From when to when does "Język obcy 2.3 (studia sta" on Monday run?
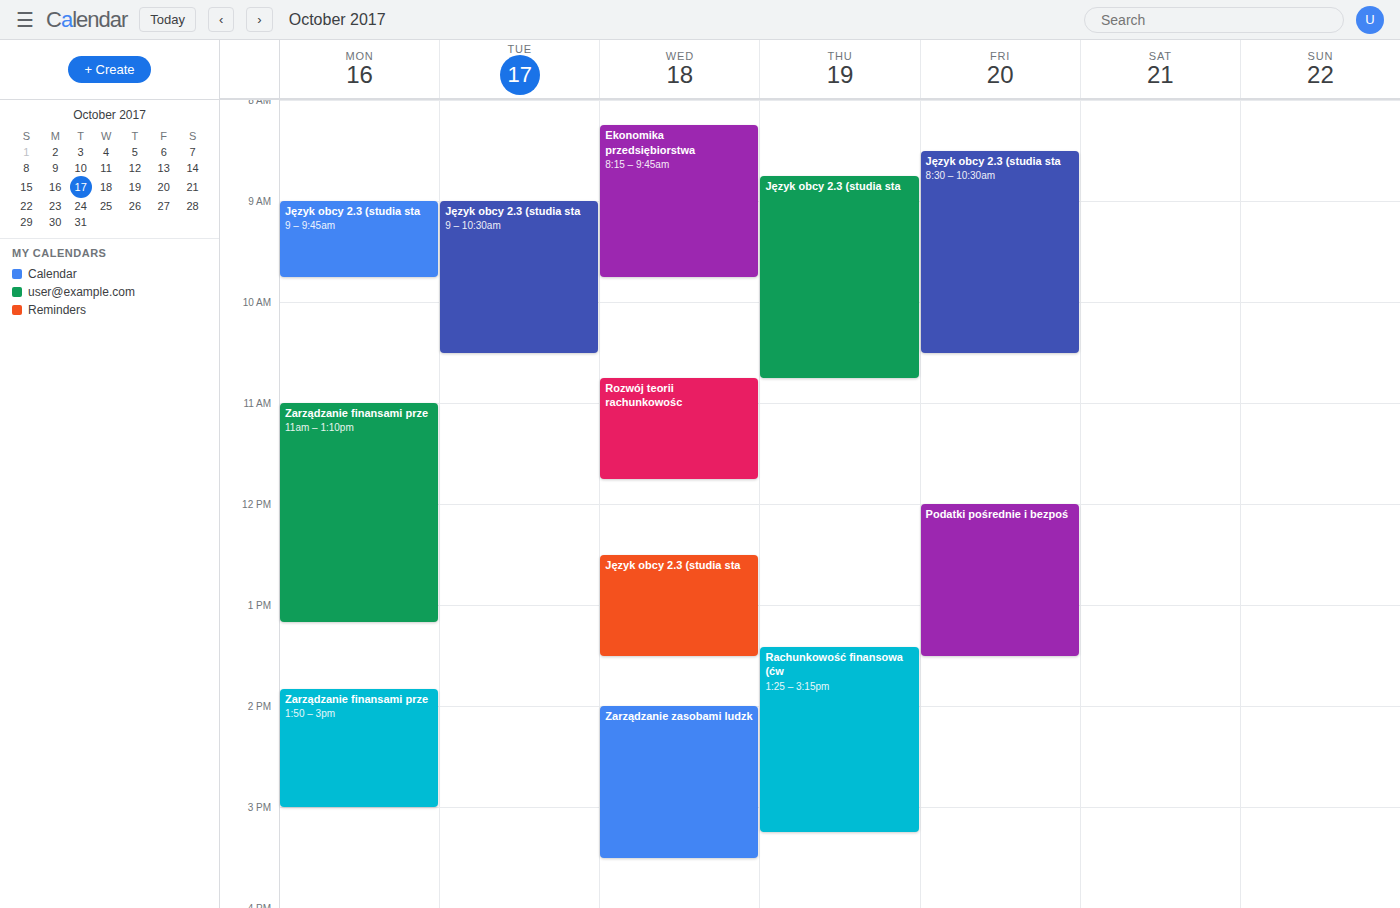
9:00 AM to 9:45 AM